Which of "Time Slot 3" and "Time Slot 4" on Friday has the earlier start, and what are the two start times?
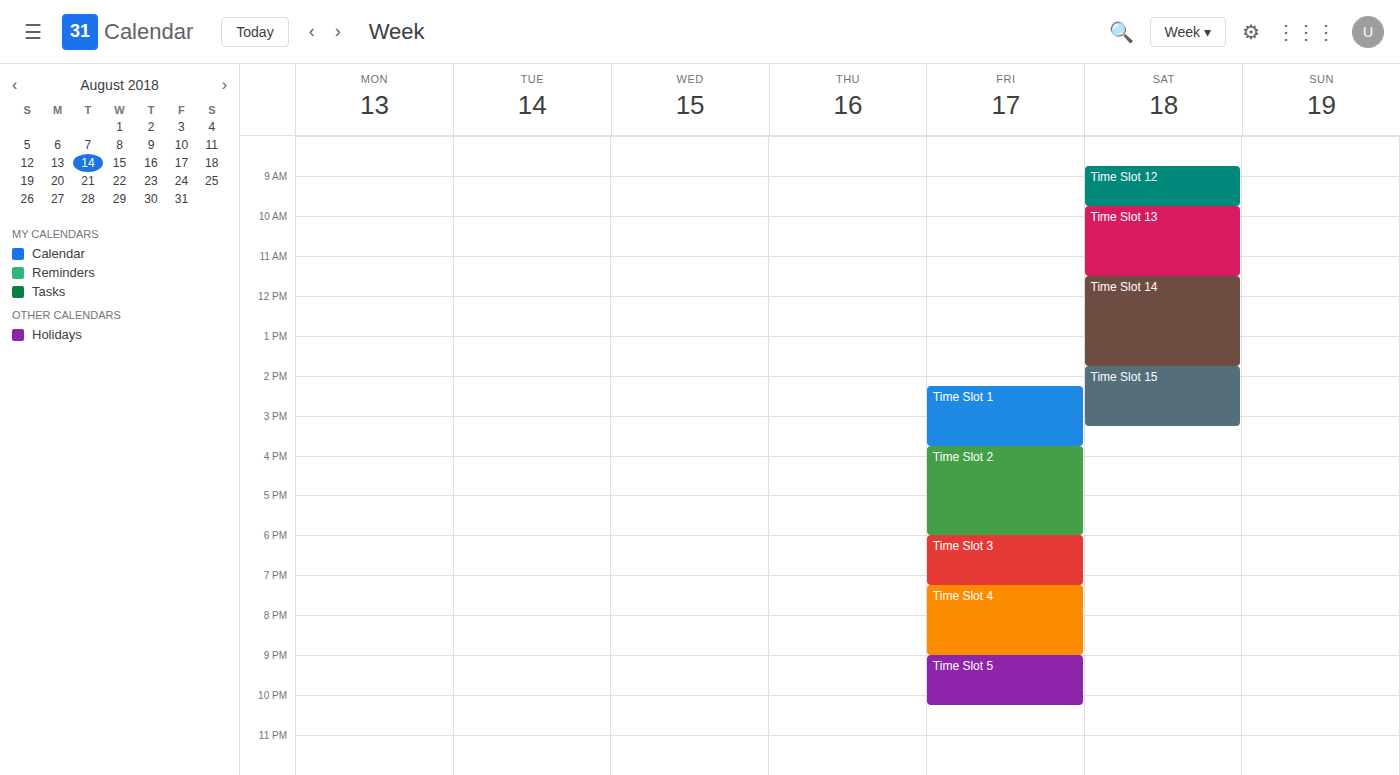
"Time Slot 3" 6:00 PM; "Time Slot 4" 7:15 PM.